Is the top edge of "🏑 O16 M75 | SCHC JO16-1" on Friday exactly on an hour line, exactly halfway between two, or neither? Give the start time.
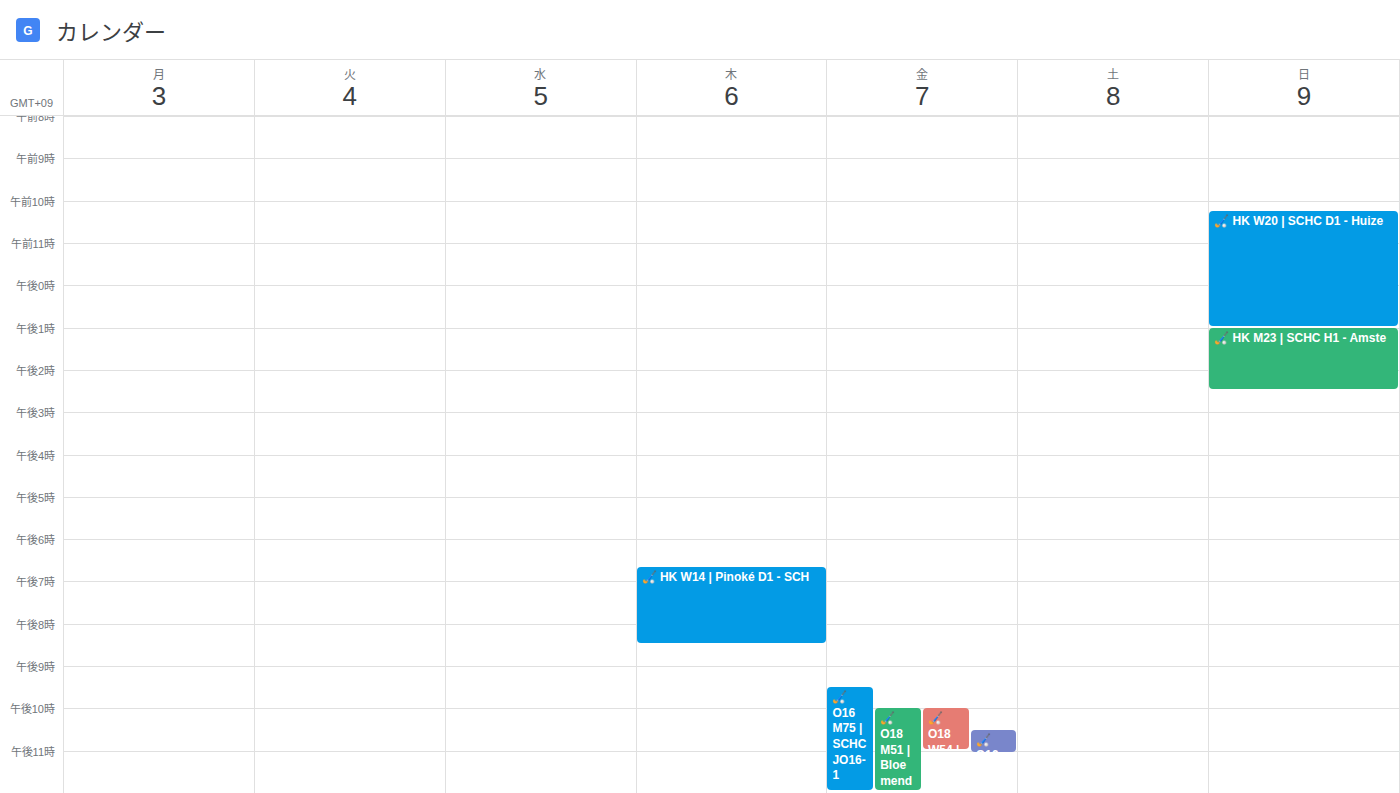
9:30 PM -- halfway between the 9 PM and 10 PM lines.